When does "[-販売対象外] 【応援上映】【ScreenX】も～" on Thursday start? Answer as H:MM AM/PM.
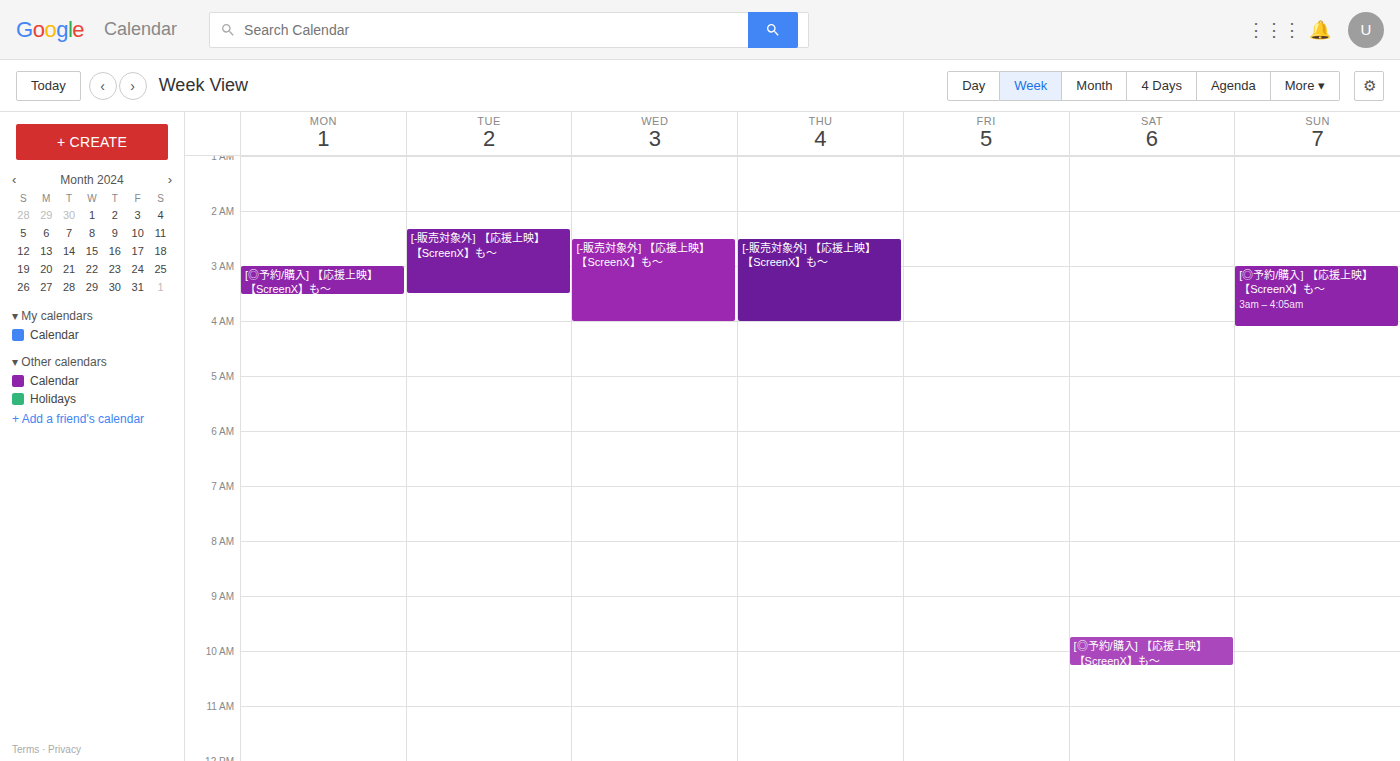
2:30 AM